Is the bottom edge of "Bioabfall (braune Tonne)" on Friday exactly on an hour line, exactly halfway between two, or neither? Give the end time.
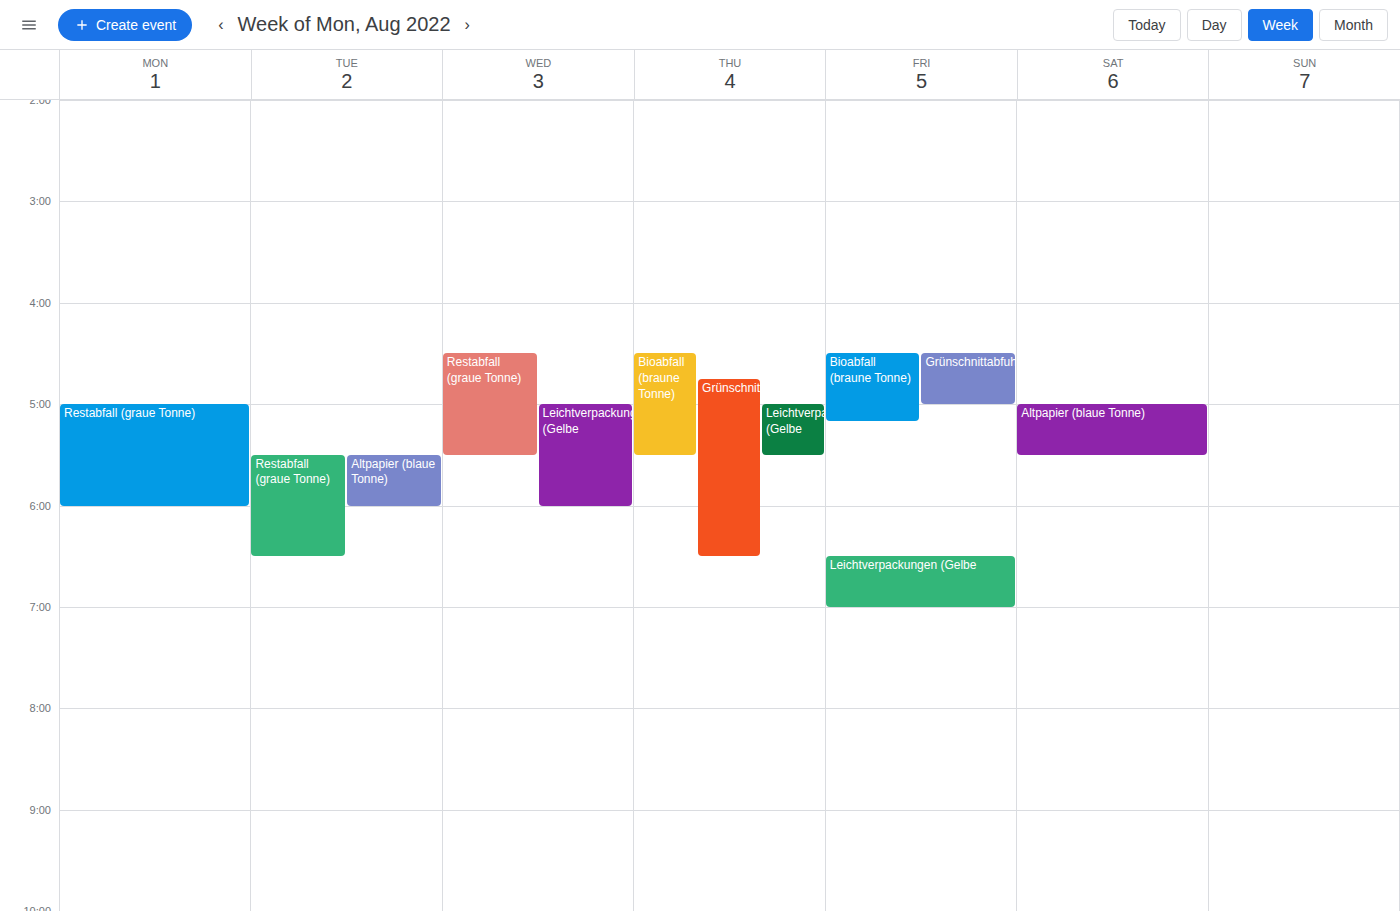
05:10 -- neither: 10 minutes below the 05:00 line and 50 minutes above the 06:00 line.